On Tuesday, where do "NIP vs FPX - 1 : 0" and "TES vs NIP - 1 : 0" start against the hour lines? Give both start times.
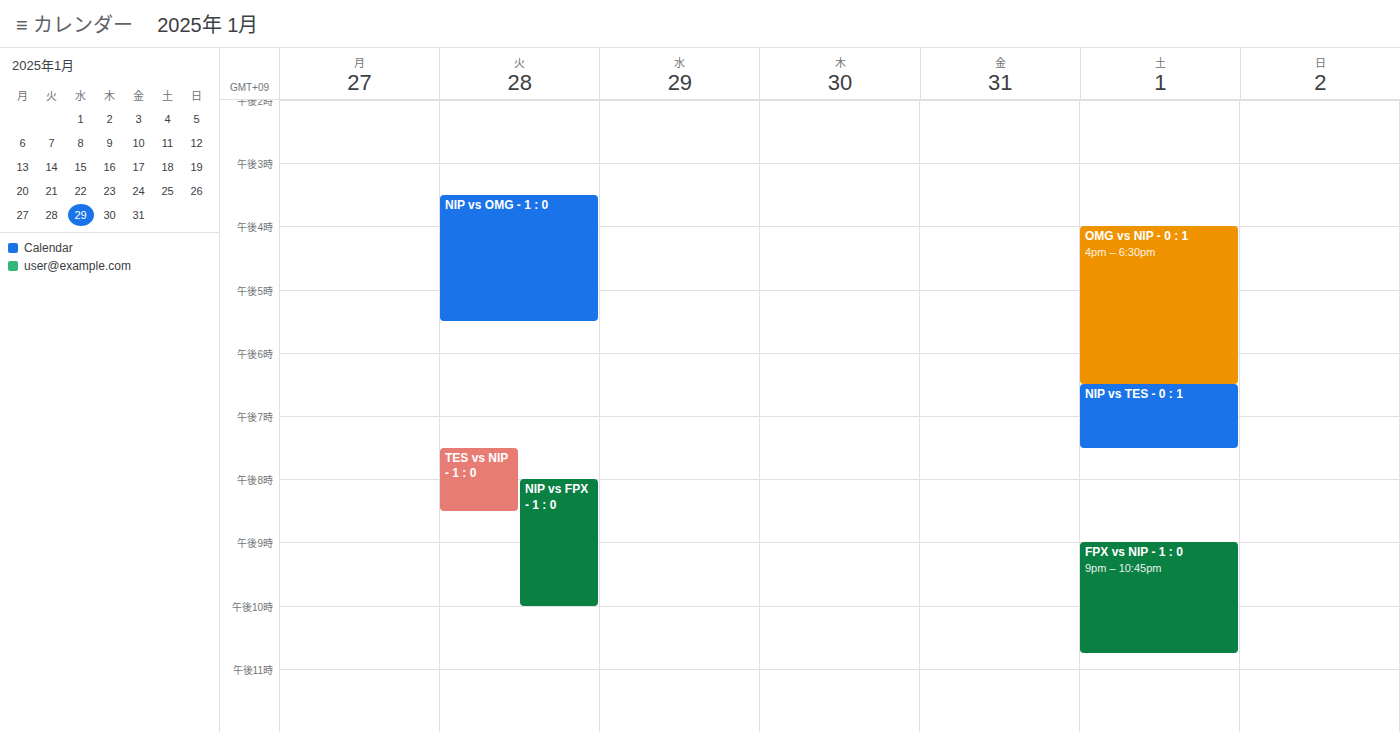
"NIP vs FPX - 1 : 0": 8:00 PM, exactly on the 8 PM line. "TES vs NIP - 1 : 0": 7:30 PM, halfway between the 7 PM and 8 PM lines.